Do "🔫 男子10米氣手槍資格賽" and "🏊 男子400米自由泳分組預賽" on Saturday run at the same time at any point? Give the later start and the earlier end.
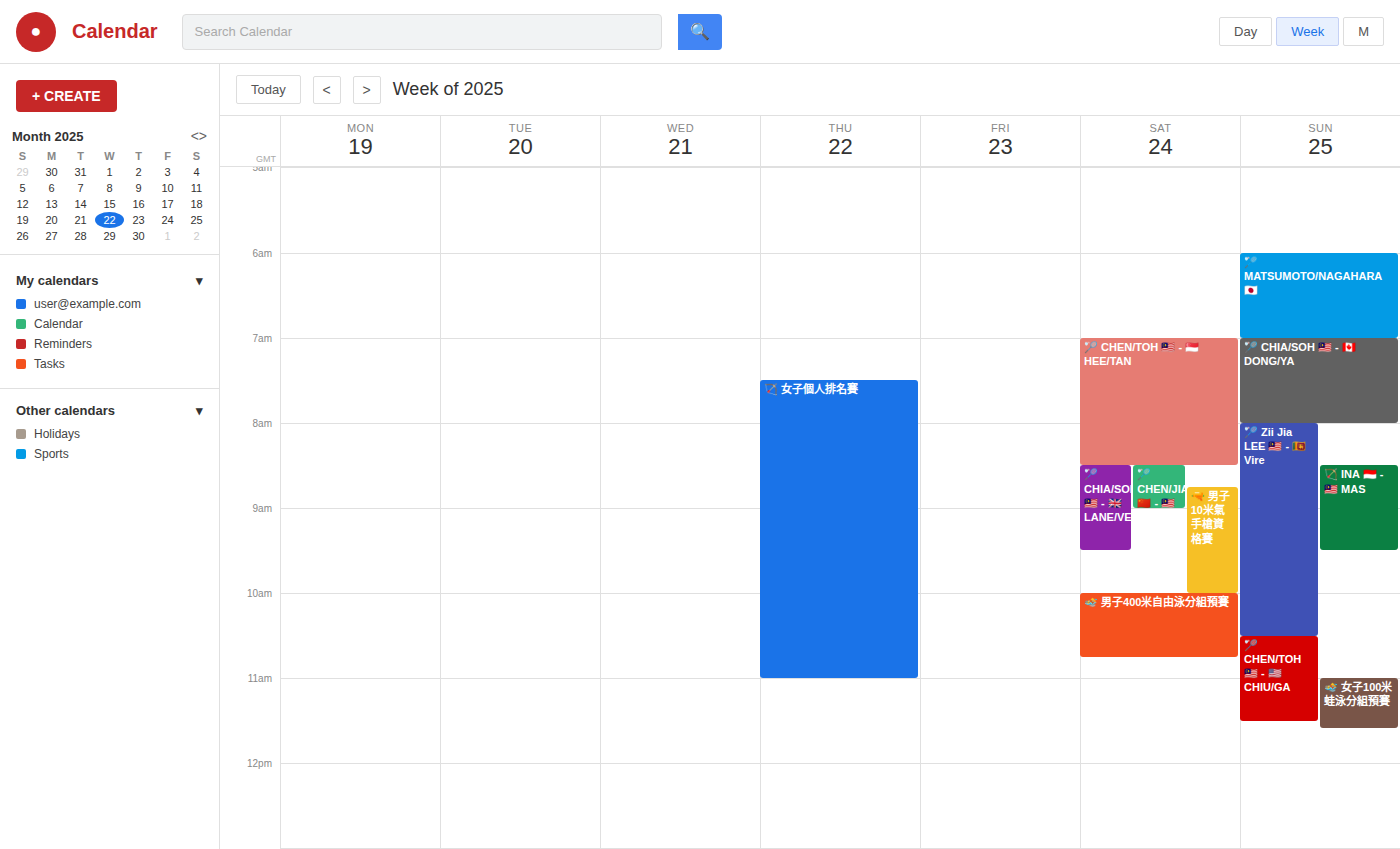
"🔫 男子10米氣手槍資格賽" ends at 10:00 AM, exactly when "🏊 男子400米自由泳分組預賽" starts -- they touch but do not overlap.